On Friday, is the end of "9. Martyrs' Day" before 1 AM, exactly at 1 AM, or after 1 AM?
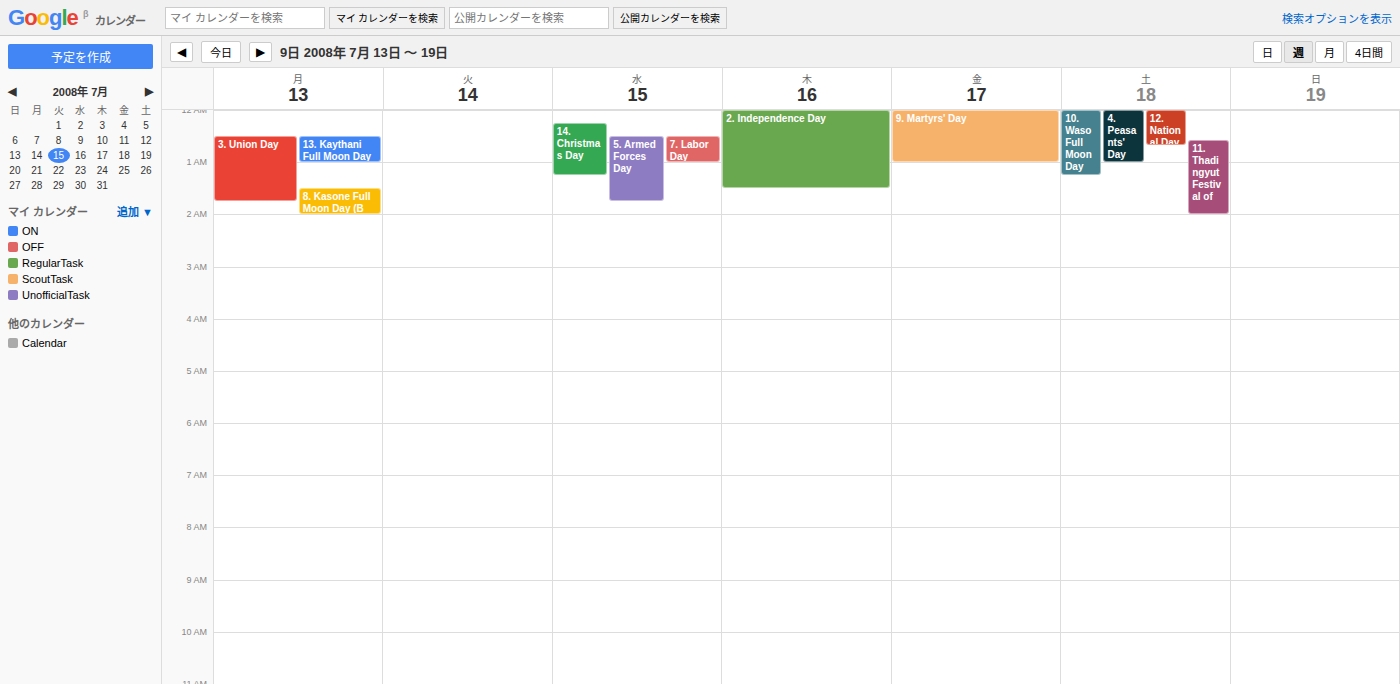
1:00 AM -- exactly at 1 AM, on the 1 AM line.